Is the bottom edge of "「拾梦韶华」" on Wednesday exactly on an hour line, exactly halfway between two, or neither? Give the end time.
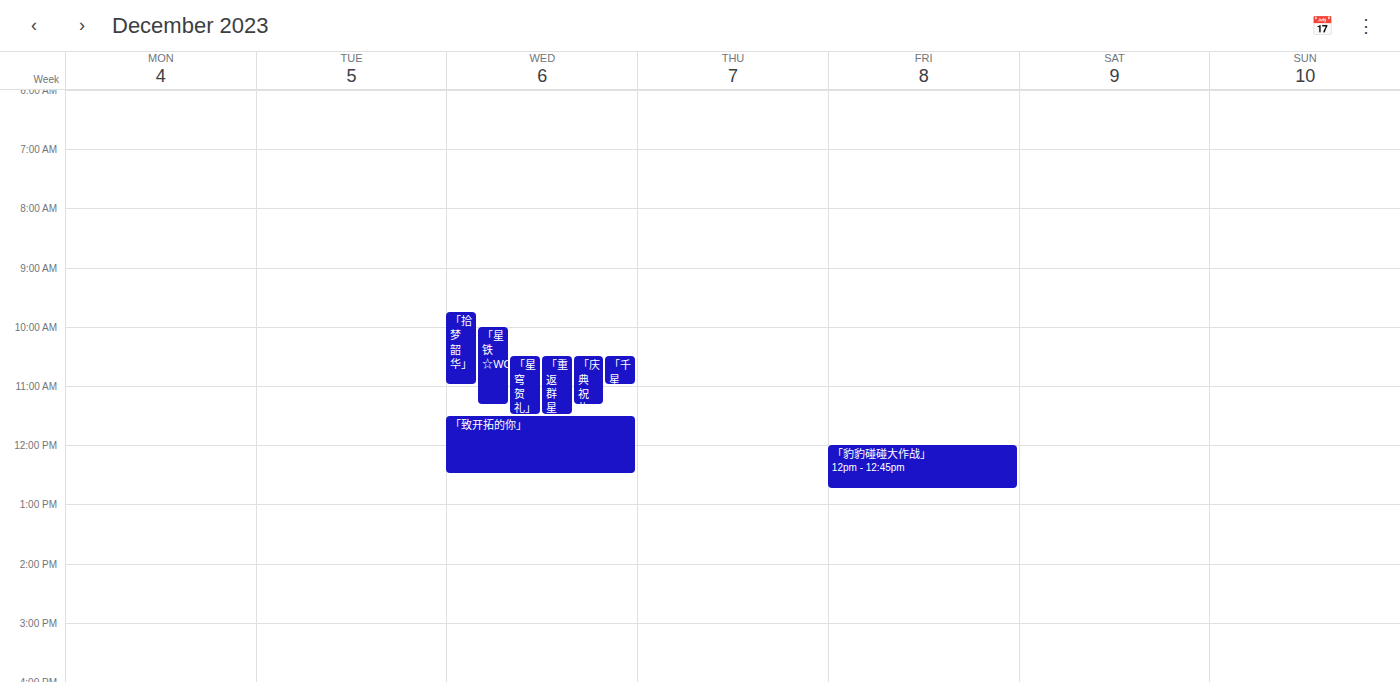
11:00 -- exactly on the 11:00 line.